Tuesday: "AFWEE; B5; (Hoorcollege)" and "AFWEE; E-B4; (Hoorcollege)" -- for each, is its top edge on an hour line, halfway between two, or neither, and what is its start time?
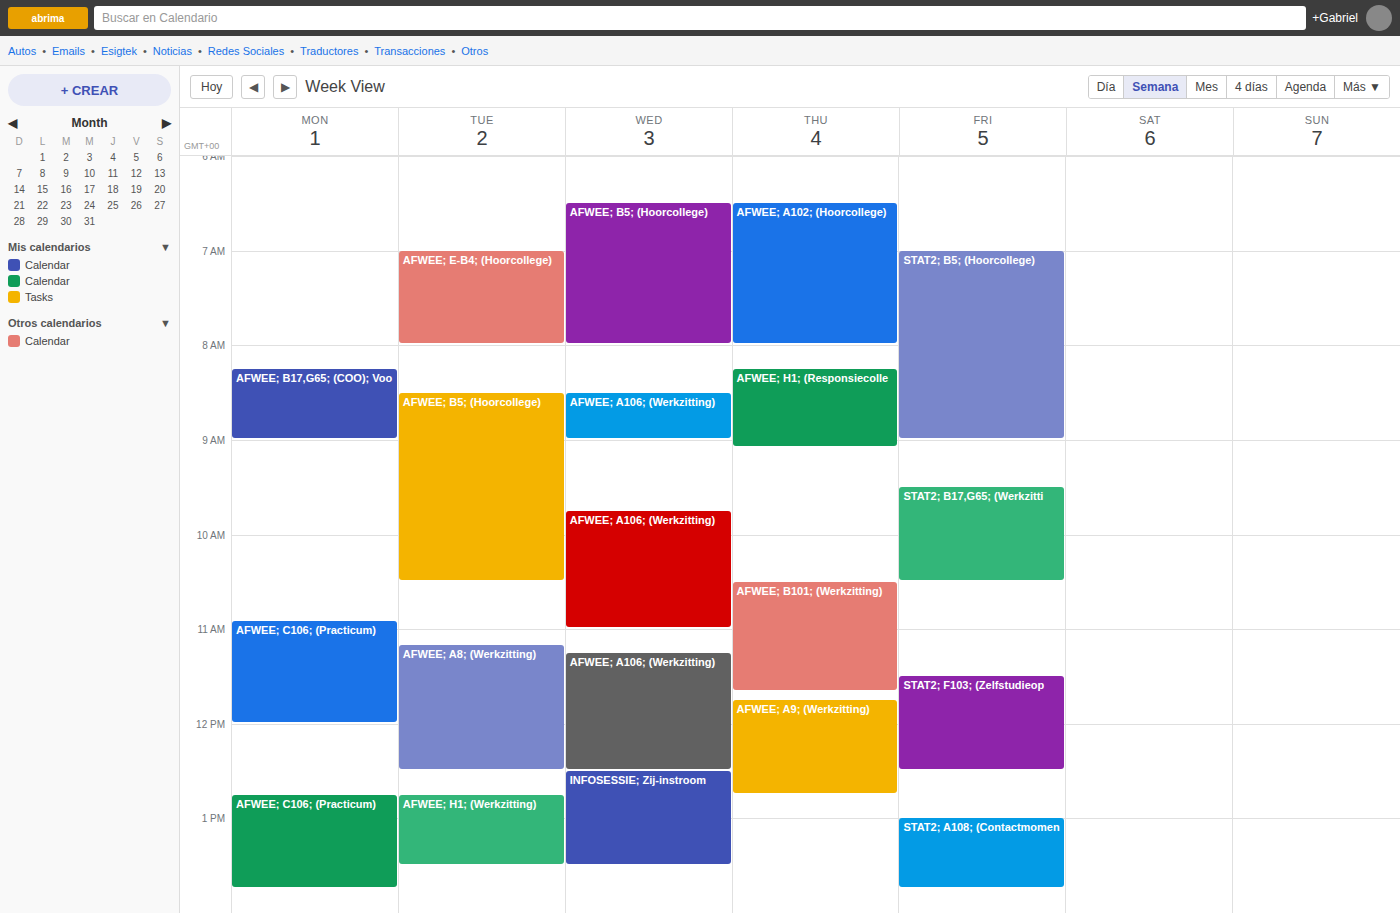
"AFWEE; B5; (Hoorcollege)": 8:30 AM, halfway between the 8 AM and 9 AM lines. "AFWEE; E-B4; (Hoorcollege)": 7:00 AM, exactly on the 7 AM line.